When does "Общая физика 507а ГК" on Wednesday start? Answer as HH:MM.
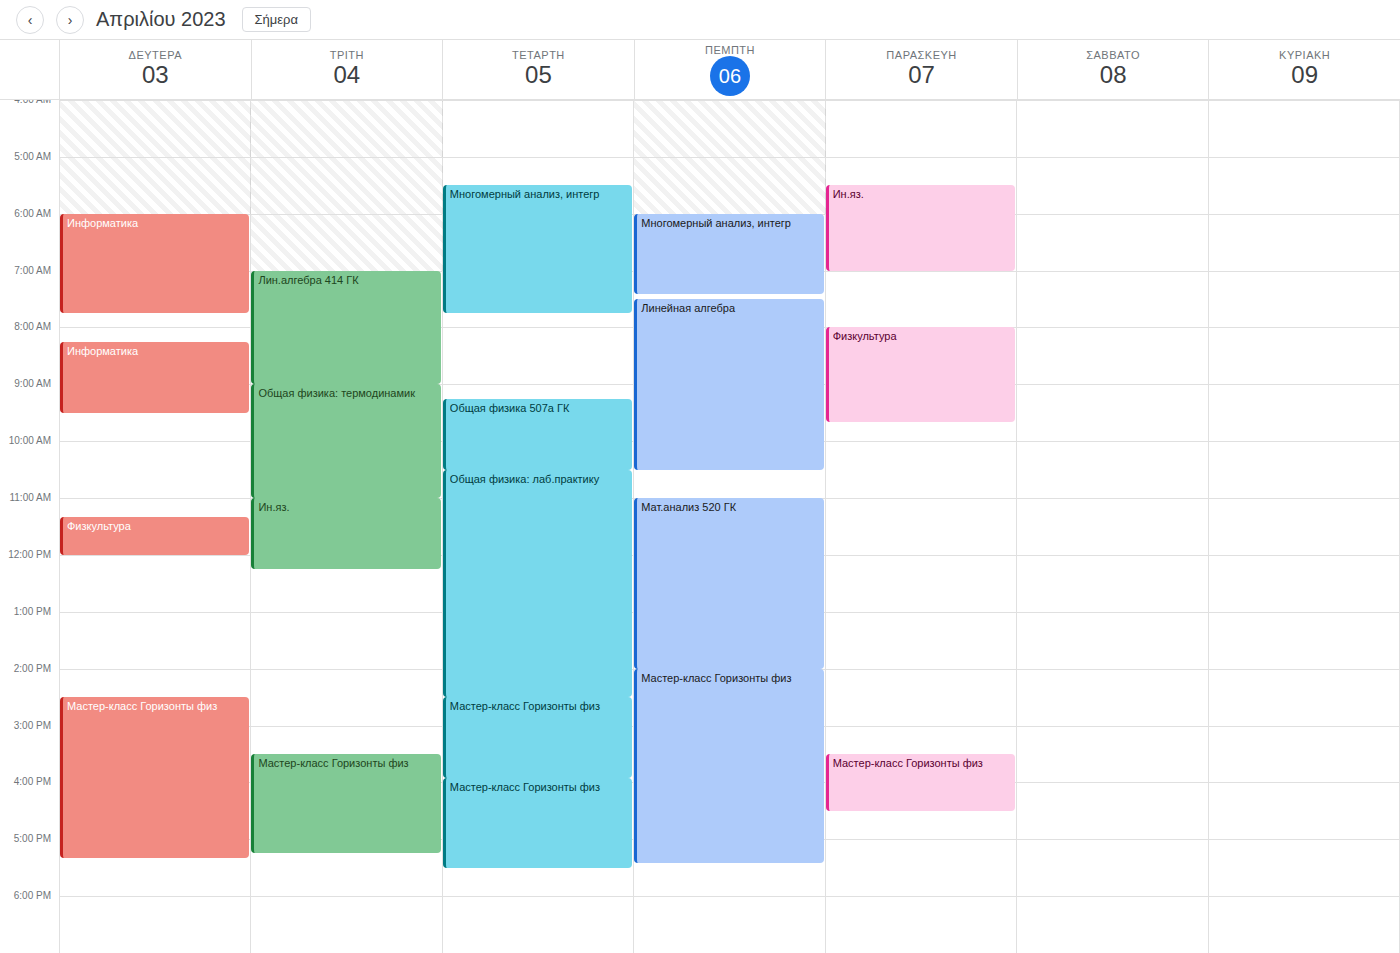
09:15